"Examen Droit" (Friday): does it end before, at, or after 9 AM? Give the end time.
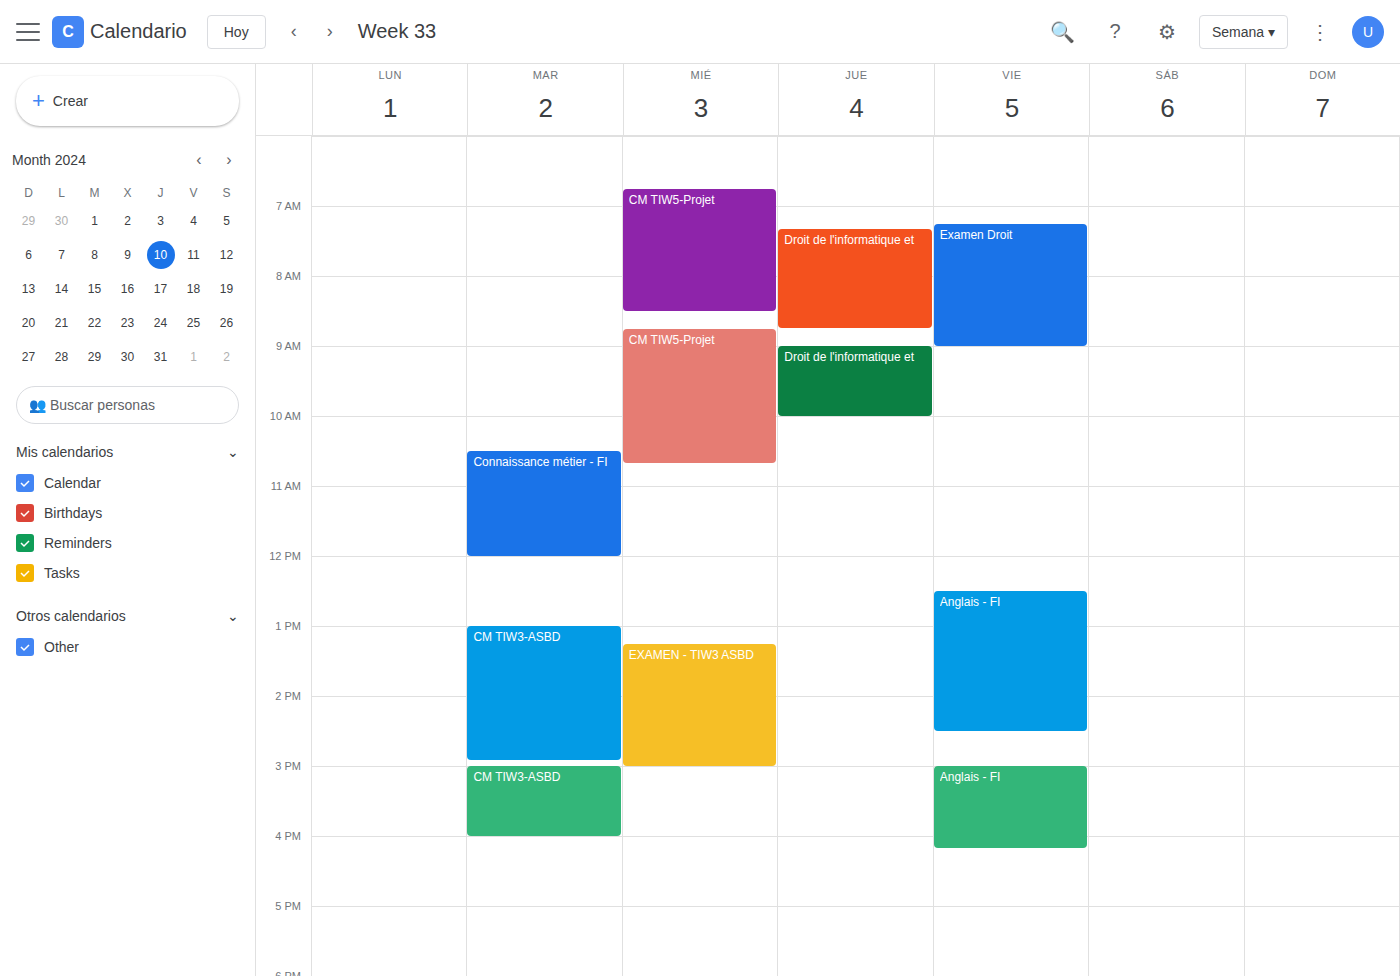
9:00 AM -- exactly at 9 AM, on the 9 AM line.